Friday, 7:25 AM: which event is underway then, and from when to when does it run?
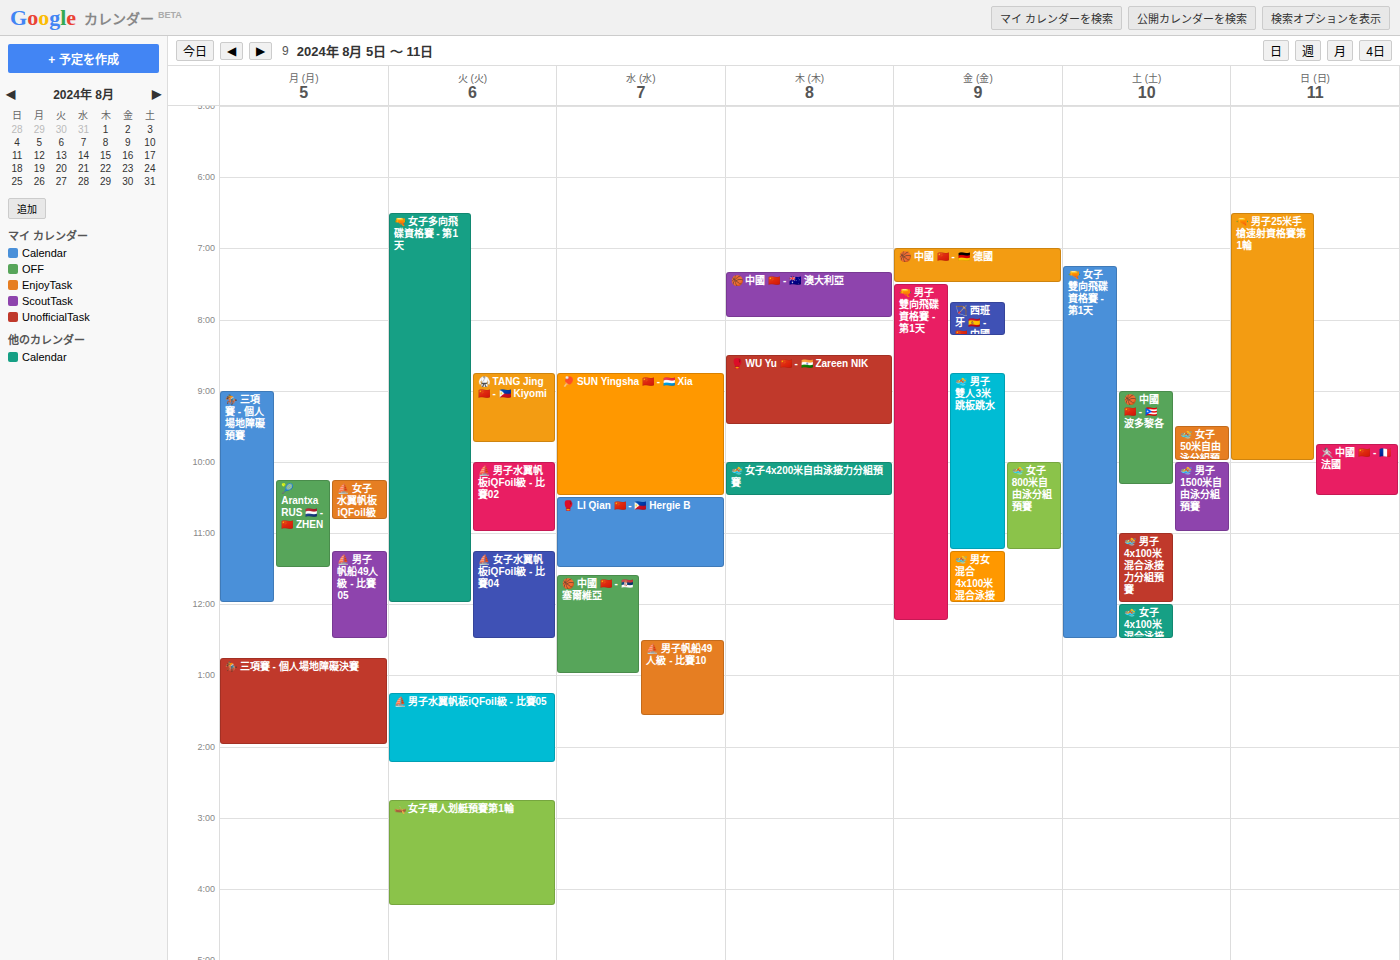
"🏀 中國 🇨🇳 - 🇩🇪 德國", 7:00 AM to 7:30 AM